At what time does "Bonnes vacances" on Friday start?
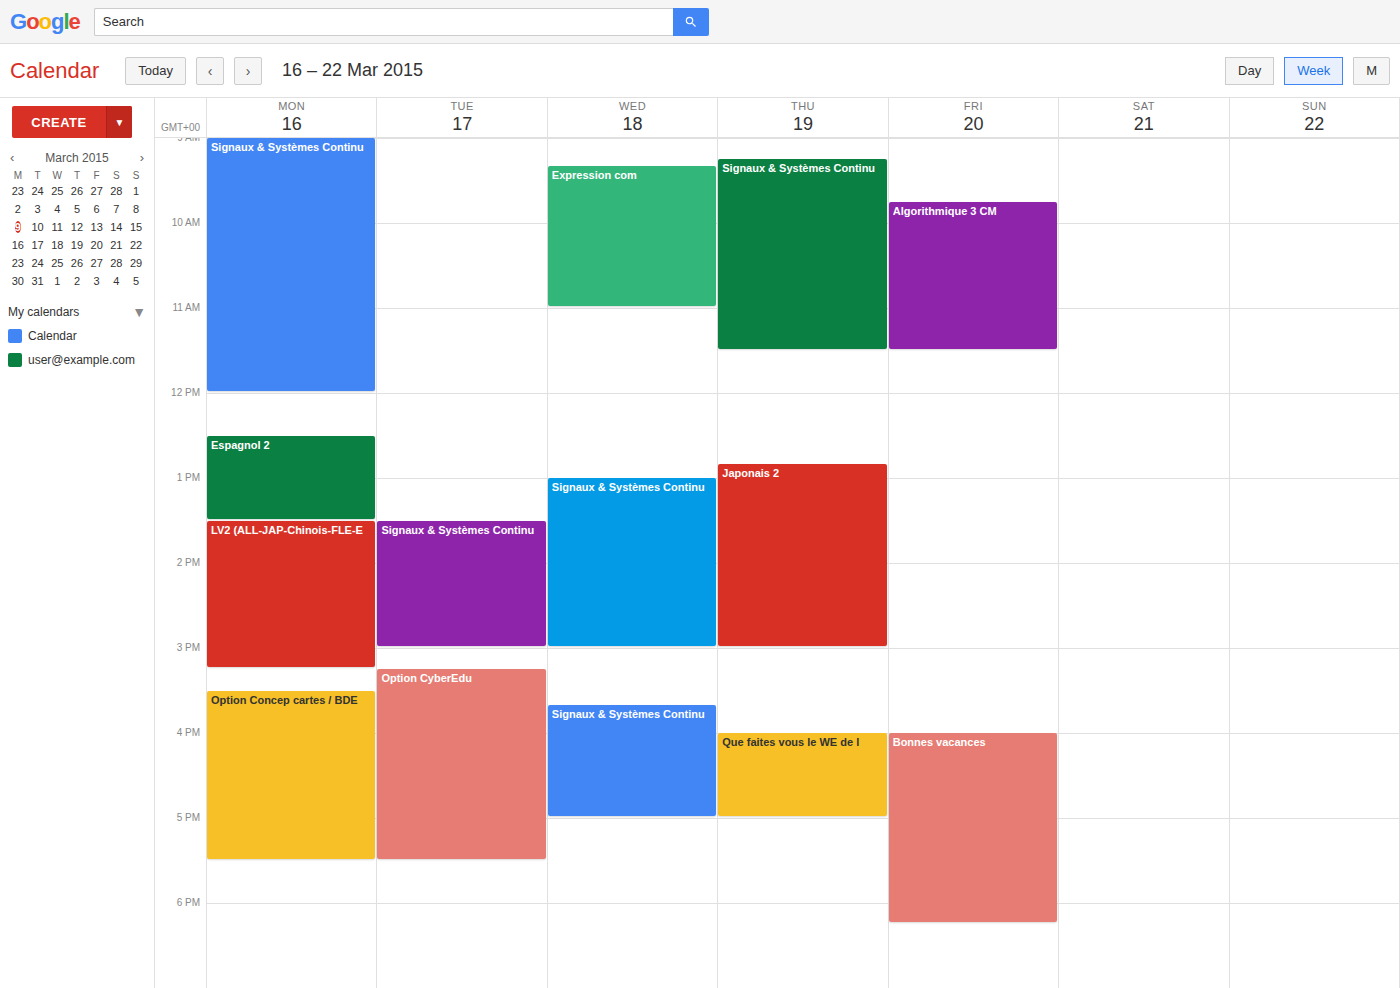
4:00 PM